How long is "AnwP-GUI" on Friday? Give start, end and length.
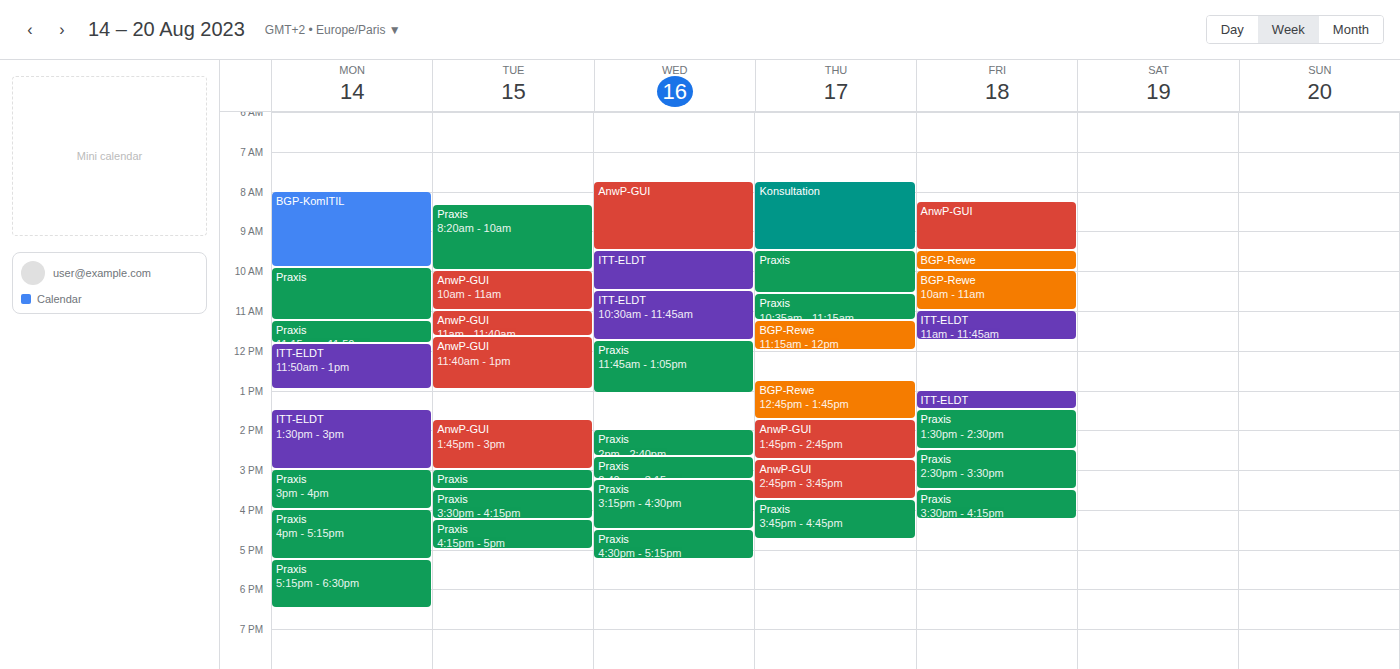
08:15 to 09:30, 1 hour 15 minutes